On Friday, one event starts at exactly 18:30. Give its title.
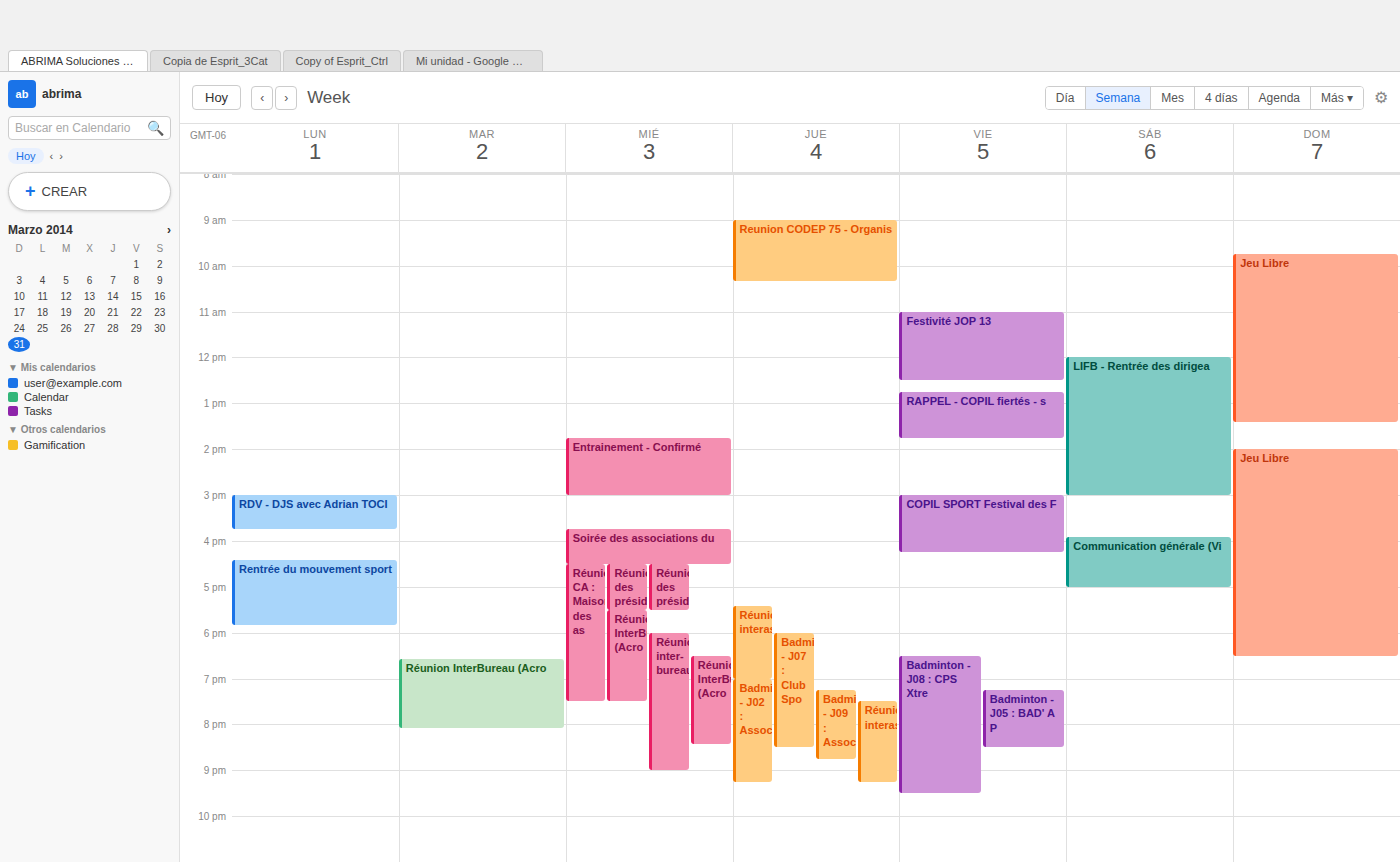
"Badminton - J08 : CPS Xtre"